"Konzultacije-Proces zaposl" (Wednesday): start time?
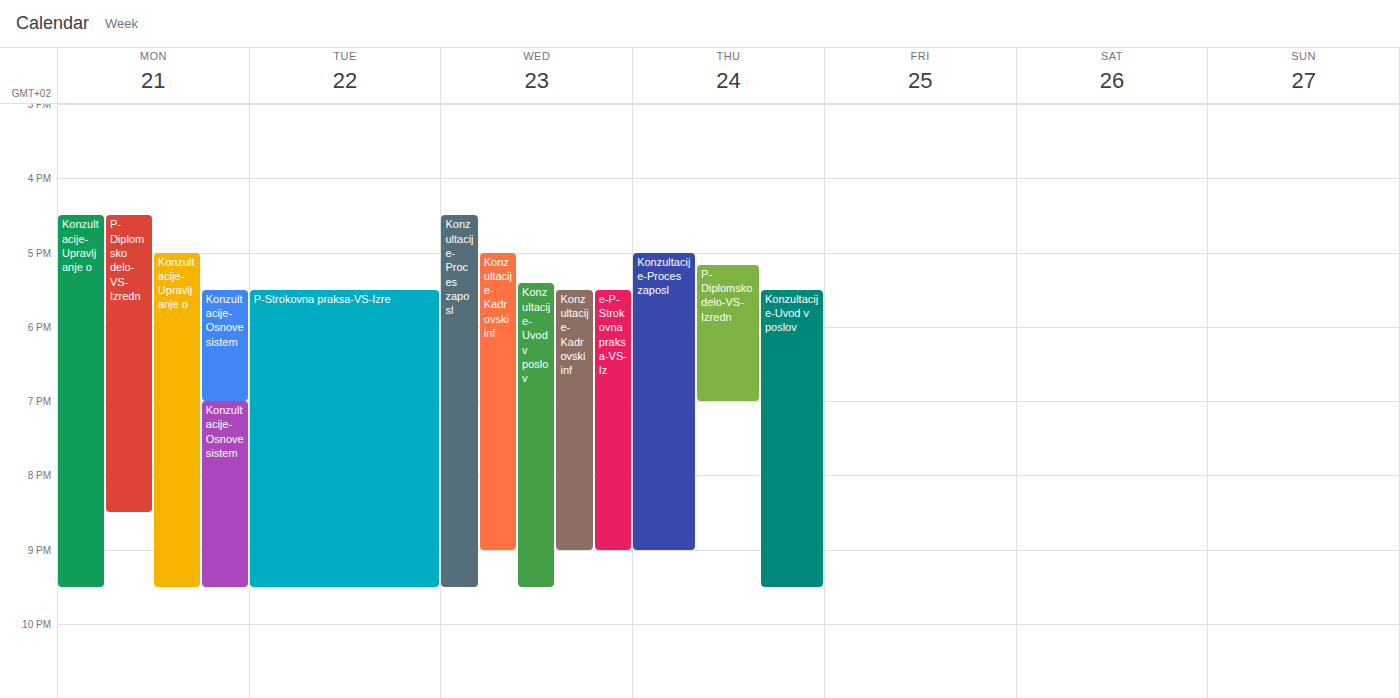
4:30 PM